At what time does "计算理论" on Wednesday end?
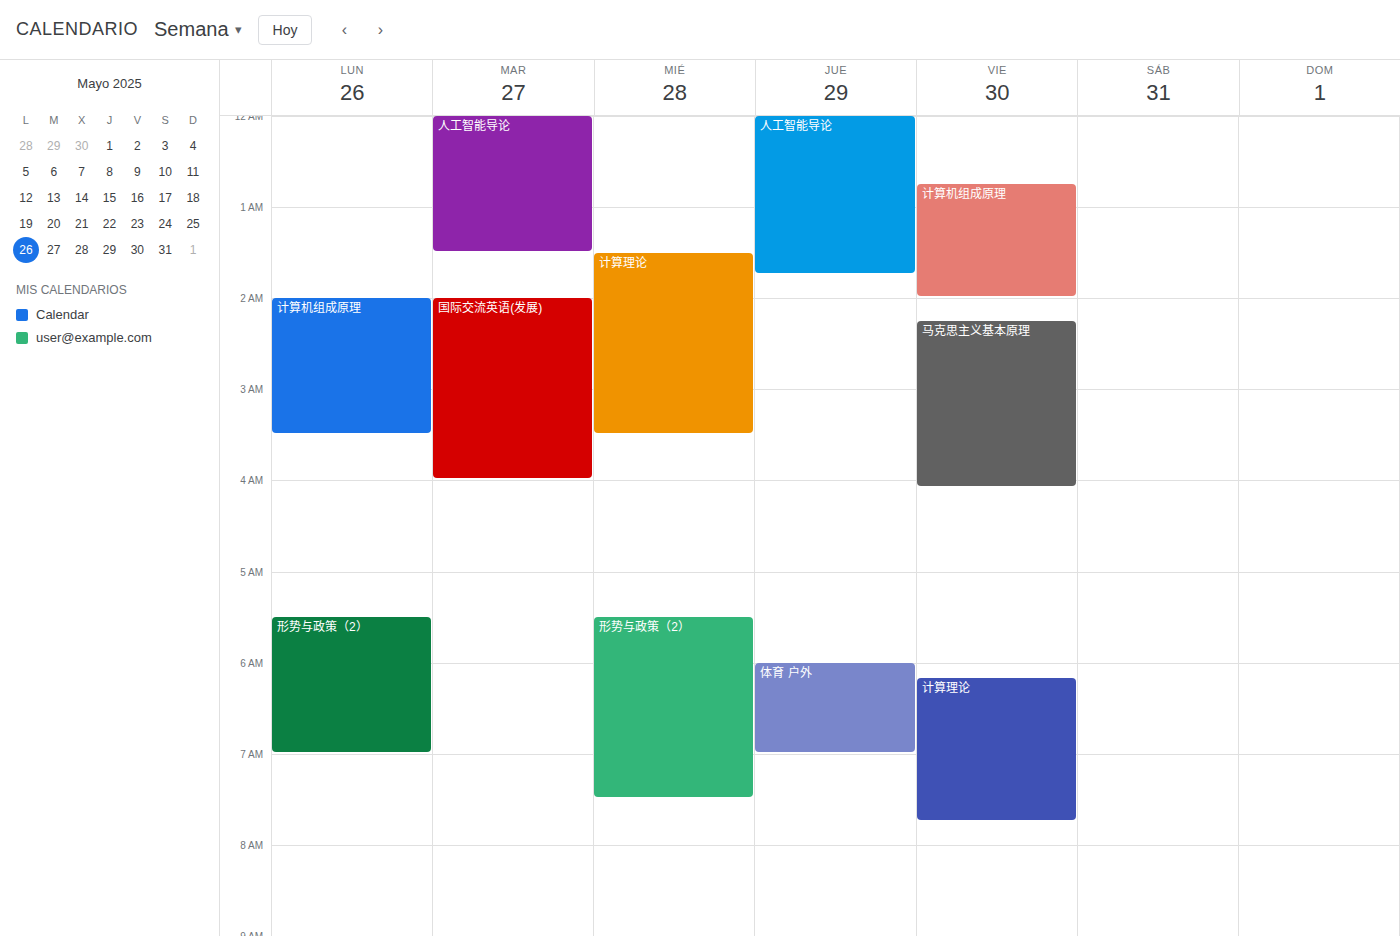
3:30 AM